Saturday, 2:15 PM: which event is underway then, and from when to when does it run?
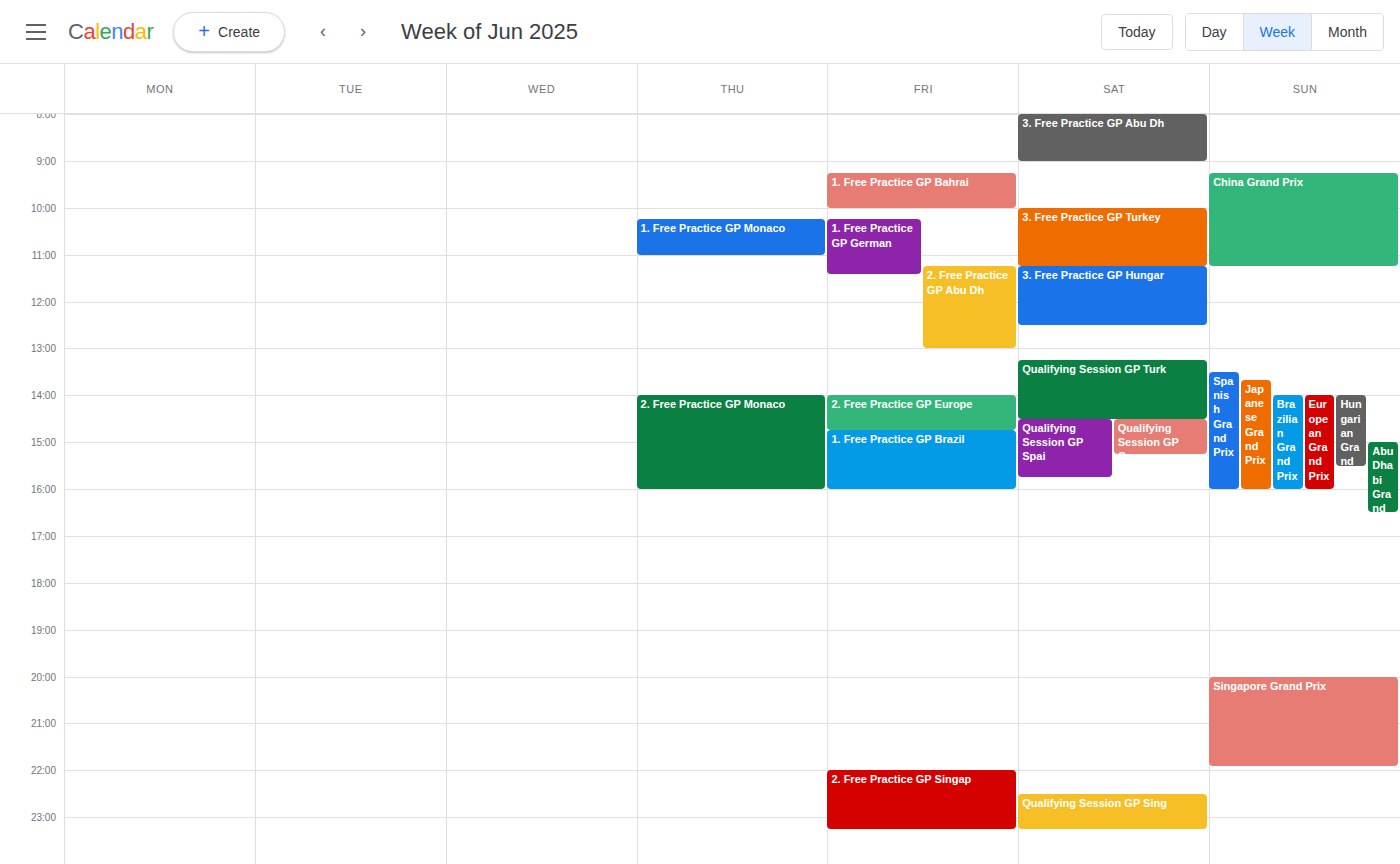
"Qualifying Session GP Turk", 1:15 PM to 2:30 PM